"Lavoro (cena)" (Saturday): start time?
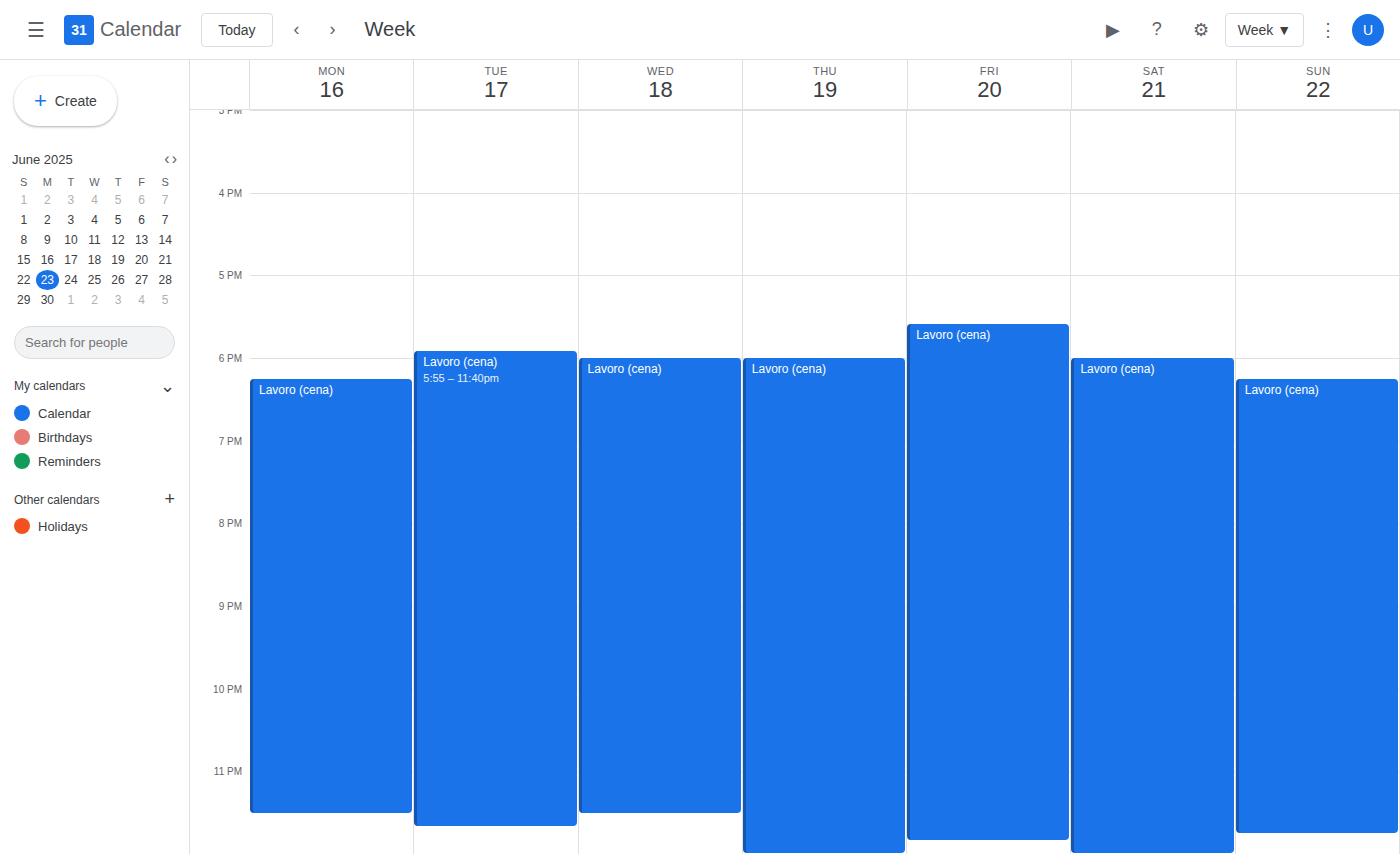
6:00 PM